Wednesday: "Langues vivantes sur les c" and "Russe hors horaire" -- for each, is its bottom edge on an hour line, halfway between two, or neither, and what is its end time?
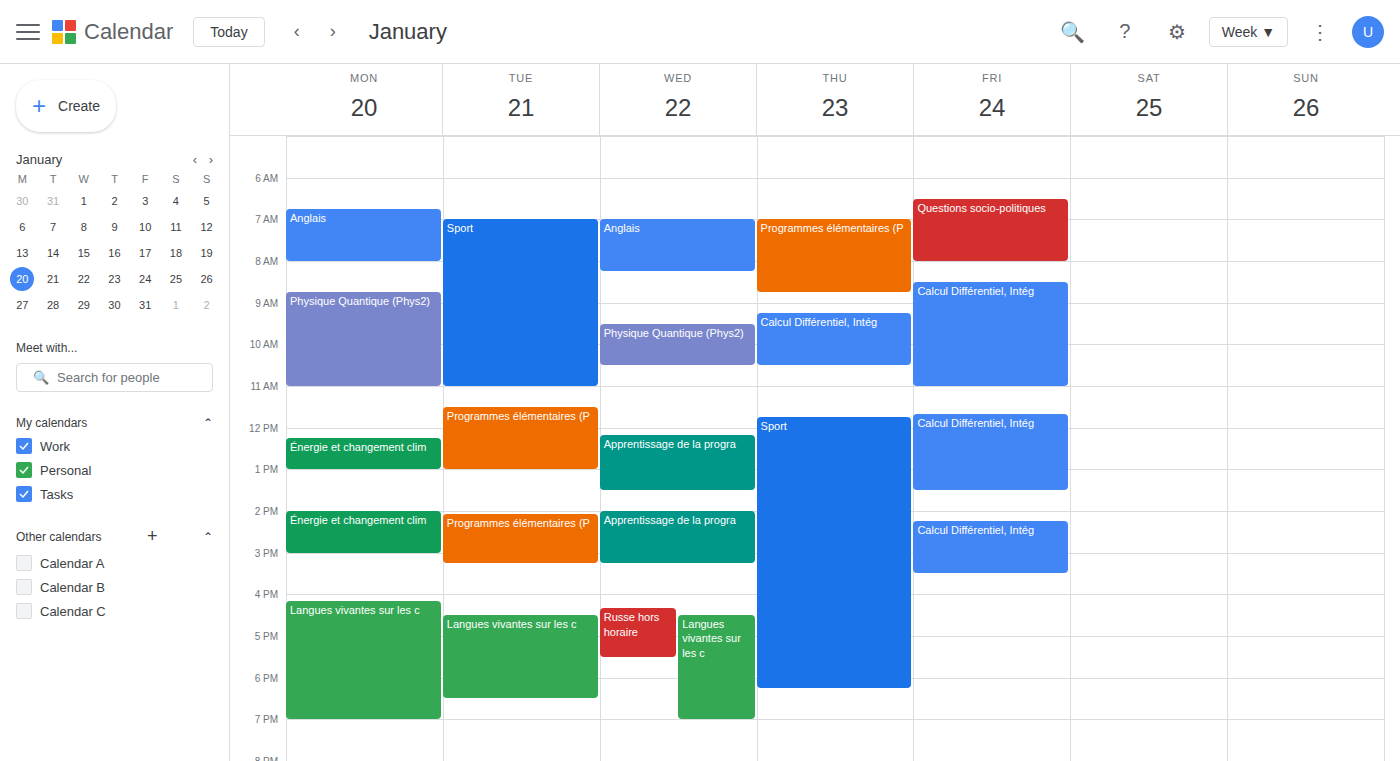
"Langues vivantes sur les c": 7:00 PM, exactly on the 7 PM line. "Russe hors horaire": 5:30 PM, halfway between the 5 PM and 6 PM lines.